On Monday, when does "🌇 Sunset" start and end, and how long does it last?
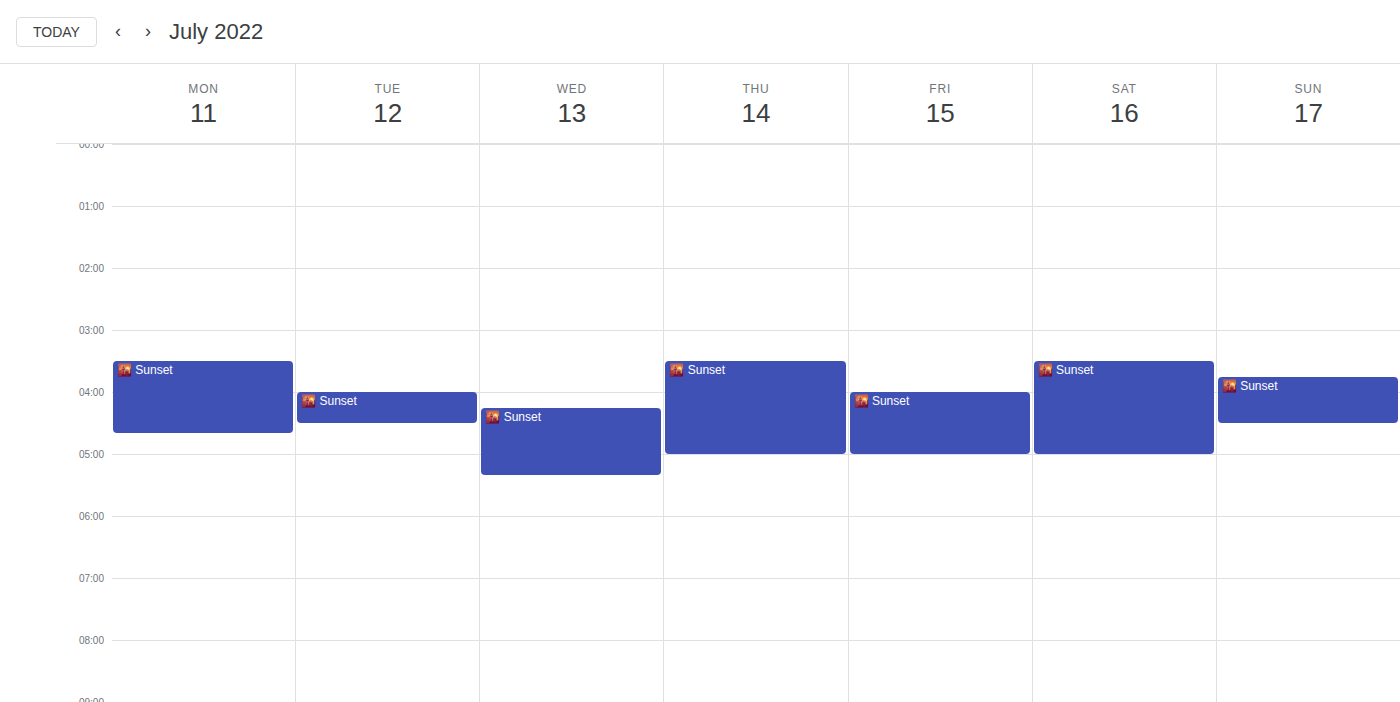
3:30 AM to 4:40 AM, 1 hour 10 minutes